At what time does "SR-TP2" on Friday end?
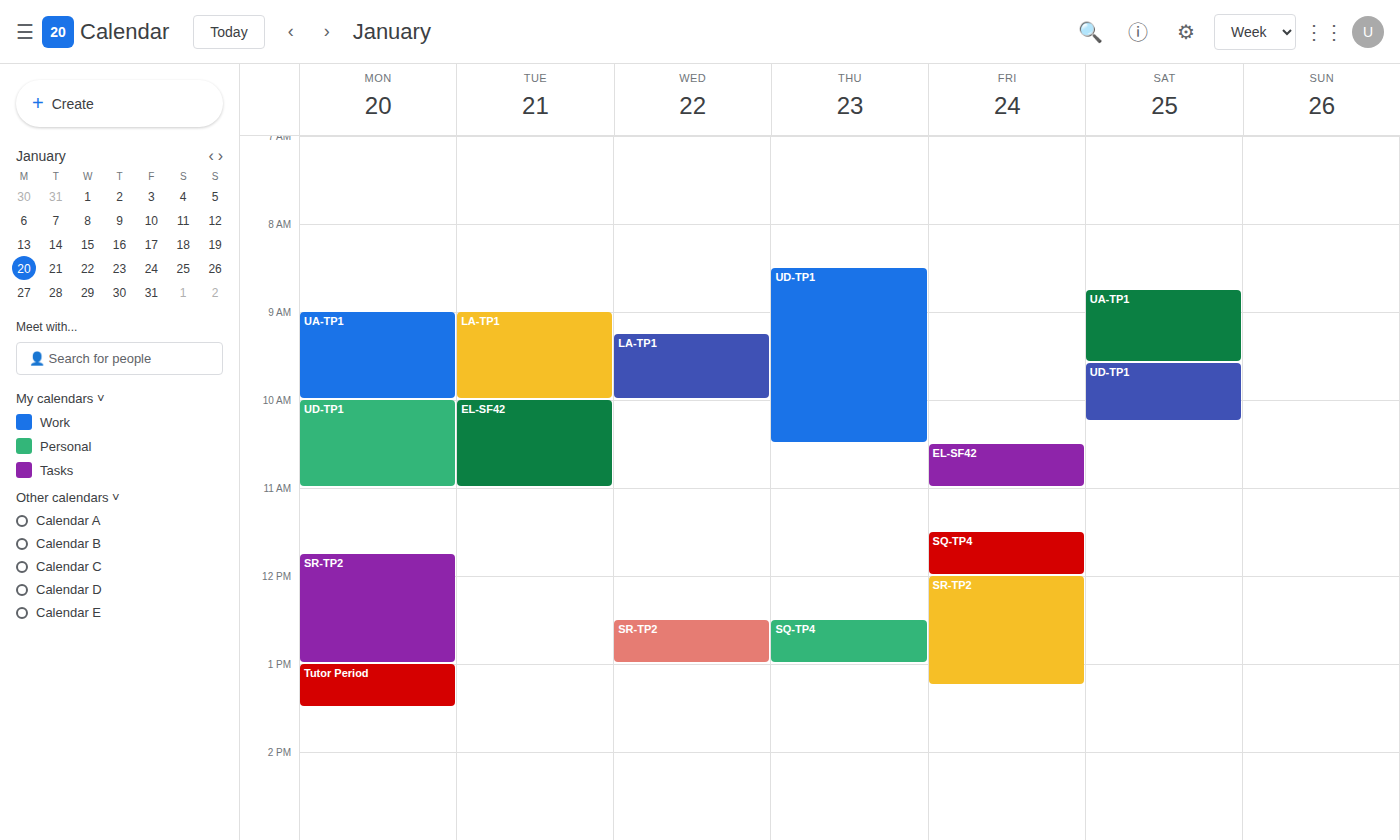
1:15 PM